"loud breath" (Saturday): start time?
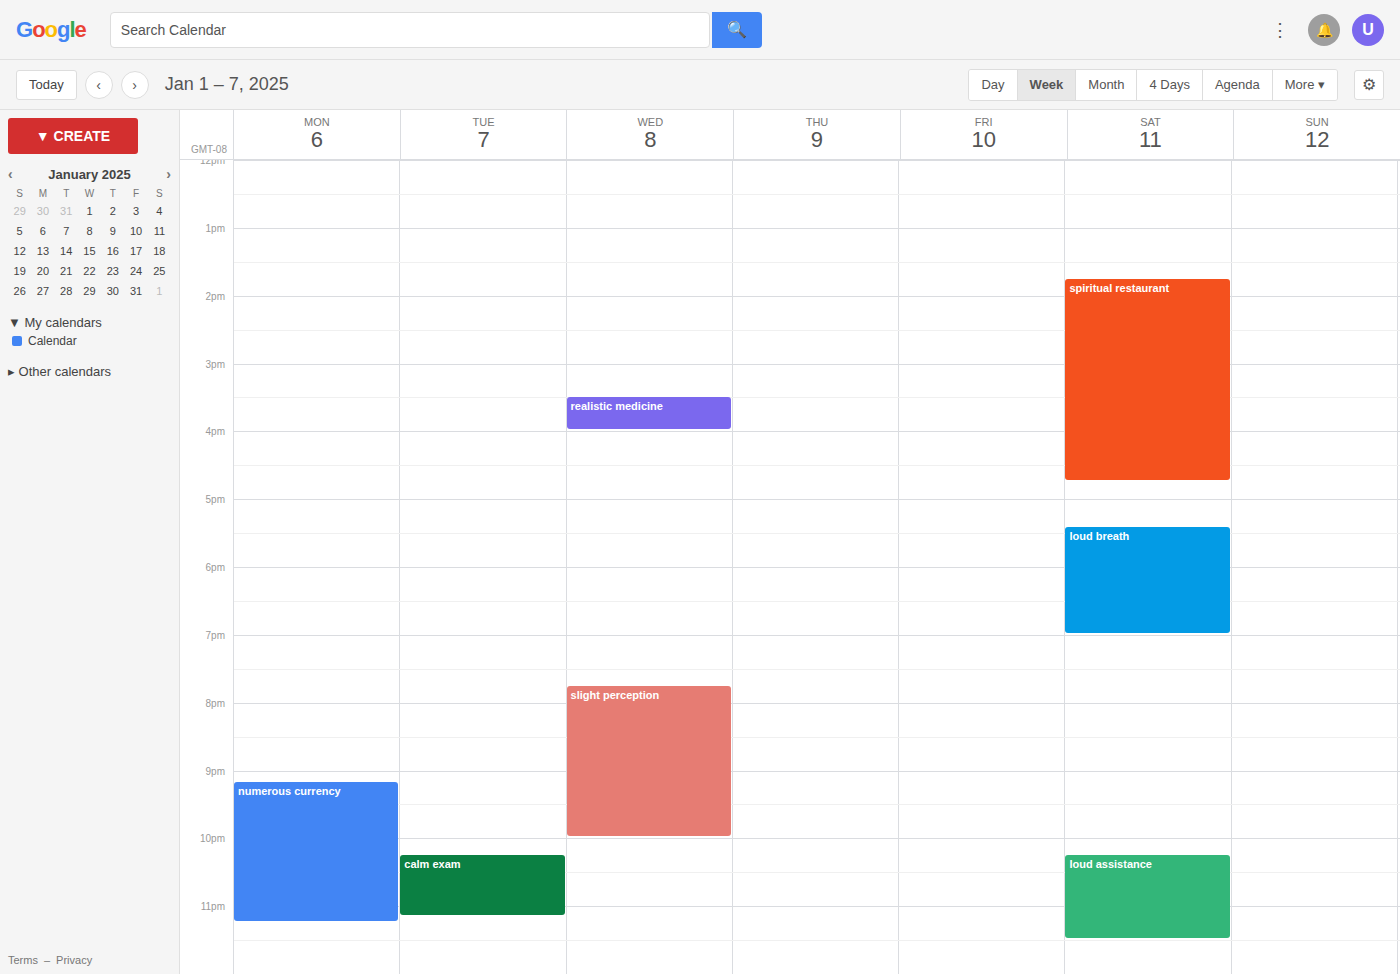
5:25 PM